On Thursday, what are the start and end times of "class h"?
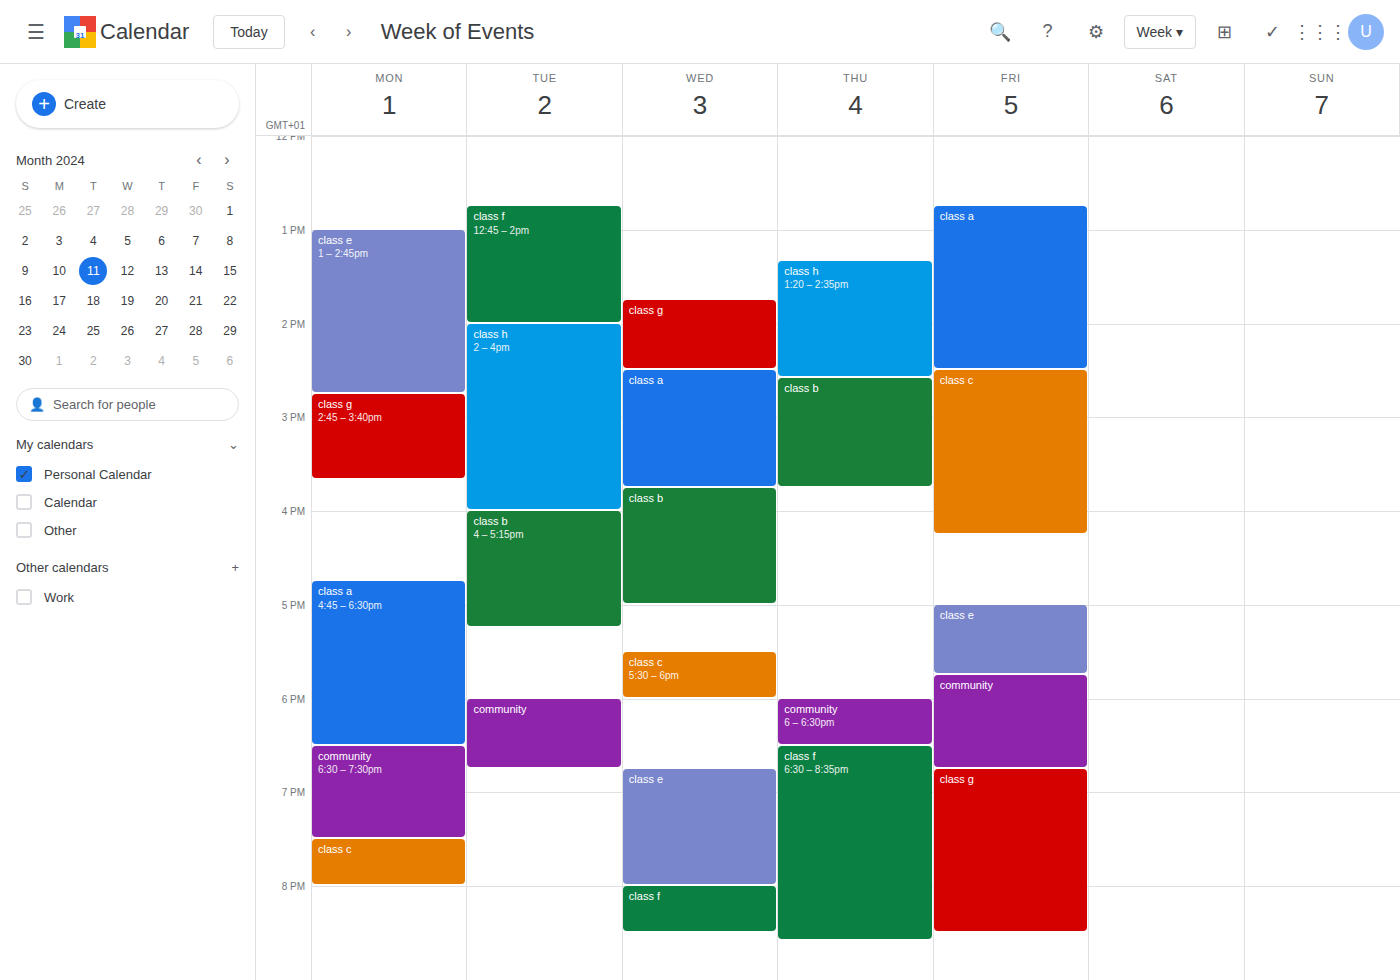
1:20 PM to 2:35 PM